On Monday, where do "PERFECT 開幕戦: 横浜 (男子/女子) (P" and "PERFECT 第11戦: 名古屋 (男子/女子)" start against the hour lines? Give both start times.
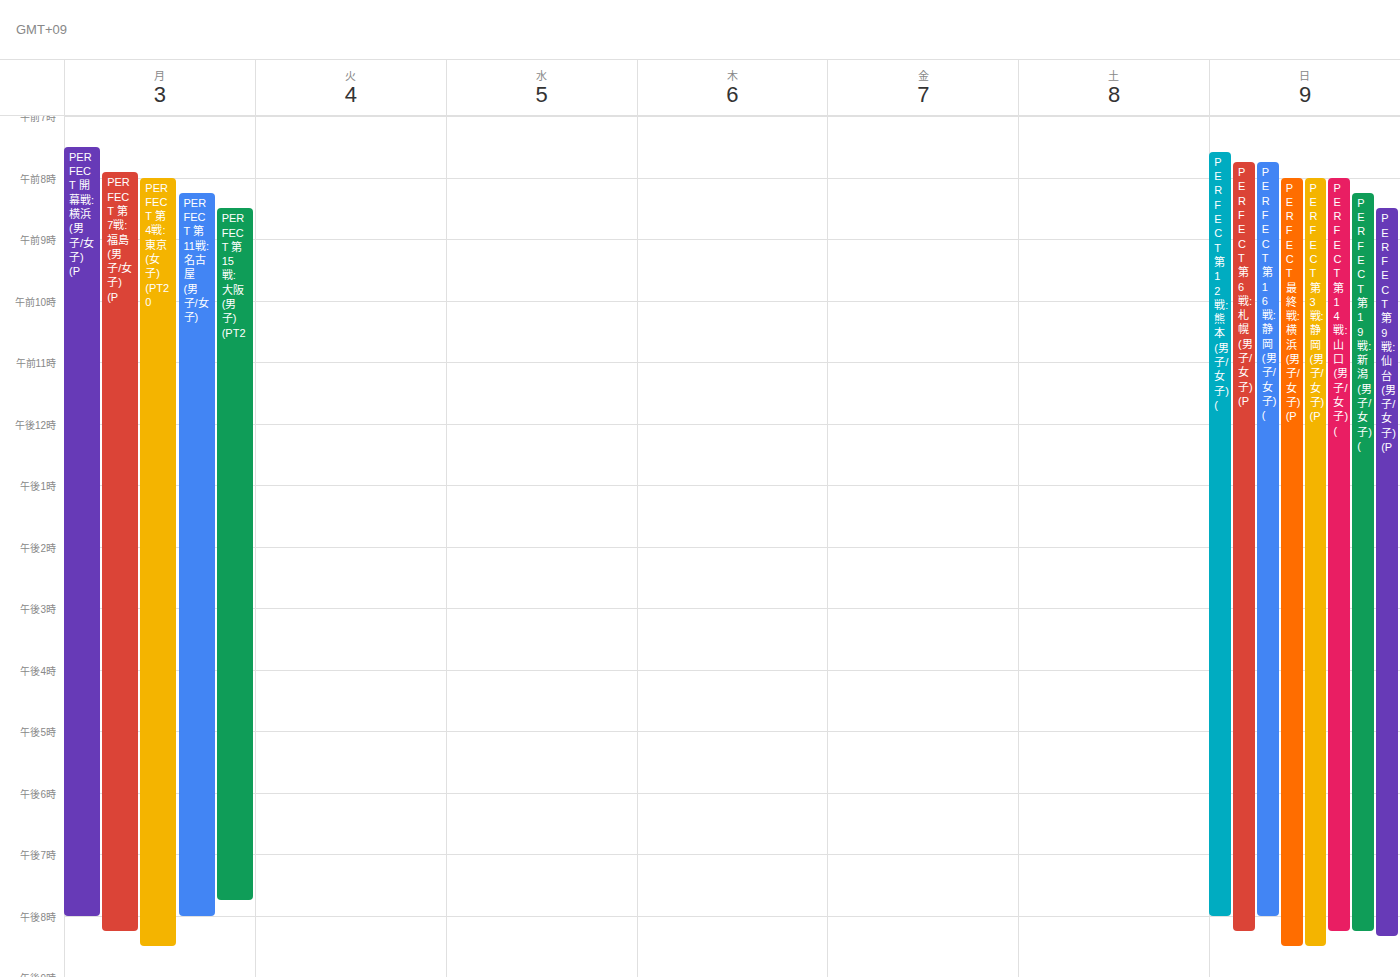
"PERFECT 開幕戦: 横浜 (男子/女子) (P": 7:30 AM, halfway between the 7 AM and 8 AM lines. "PERFECT 第11戦: 名古屋 (男子/女子)": 8:15 AM, neither: a quarter of the way from the 8 AM line to the 9 AM line.